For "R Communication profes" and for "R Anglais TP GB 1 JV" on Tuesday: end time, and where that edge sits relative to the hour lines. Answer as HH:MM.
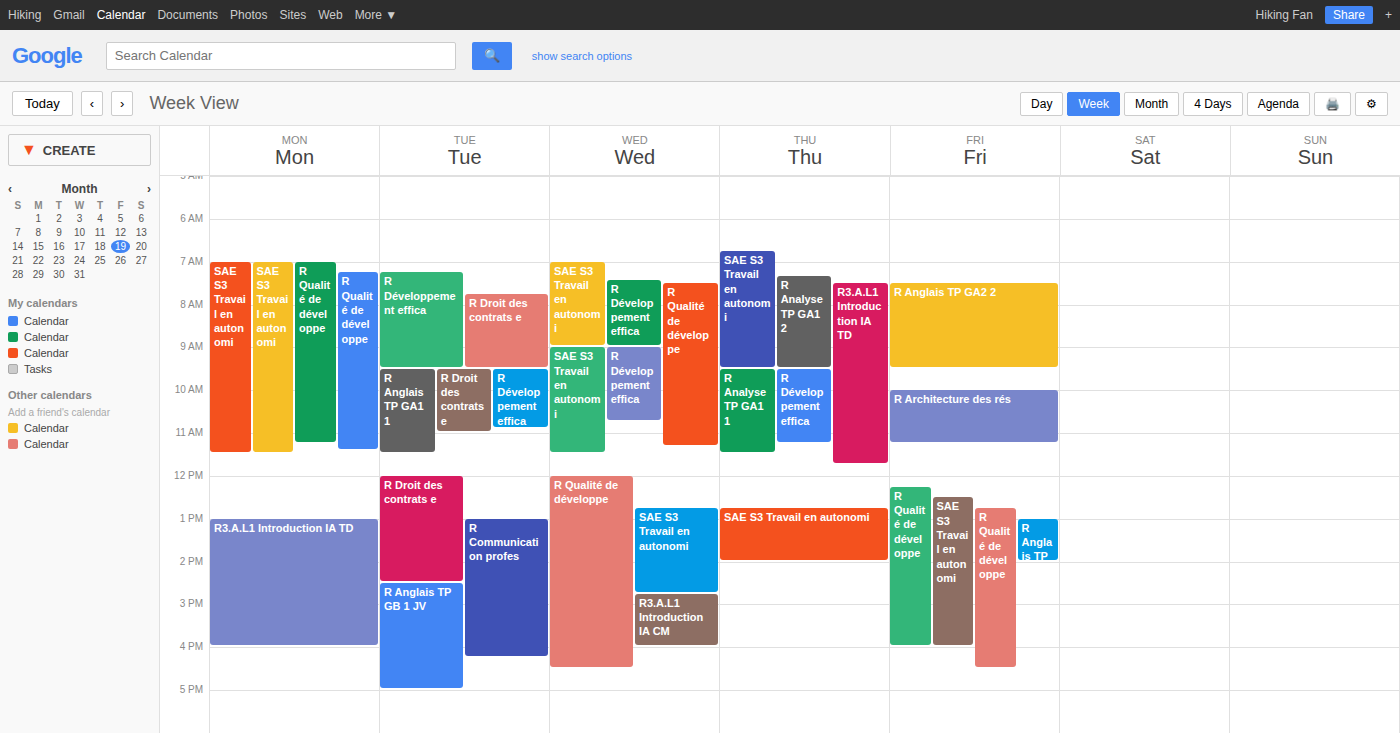
"R Communication profes": 16:15, neither: a quarter of the way from the 16:00 line to the 17:00 line. "R Anglais TP GB 1 JV": 17:00, exactly on the 17:00 line.